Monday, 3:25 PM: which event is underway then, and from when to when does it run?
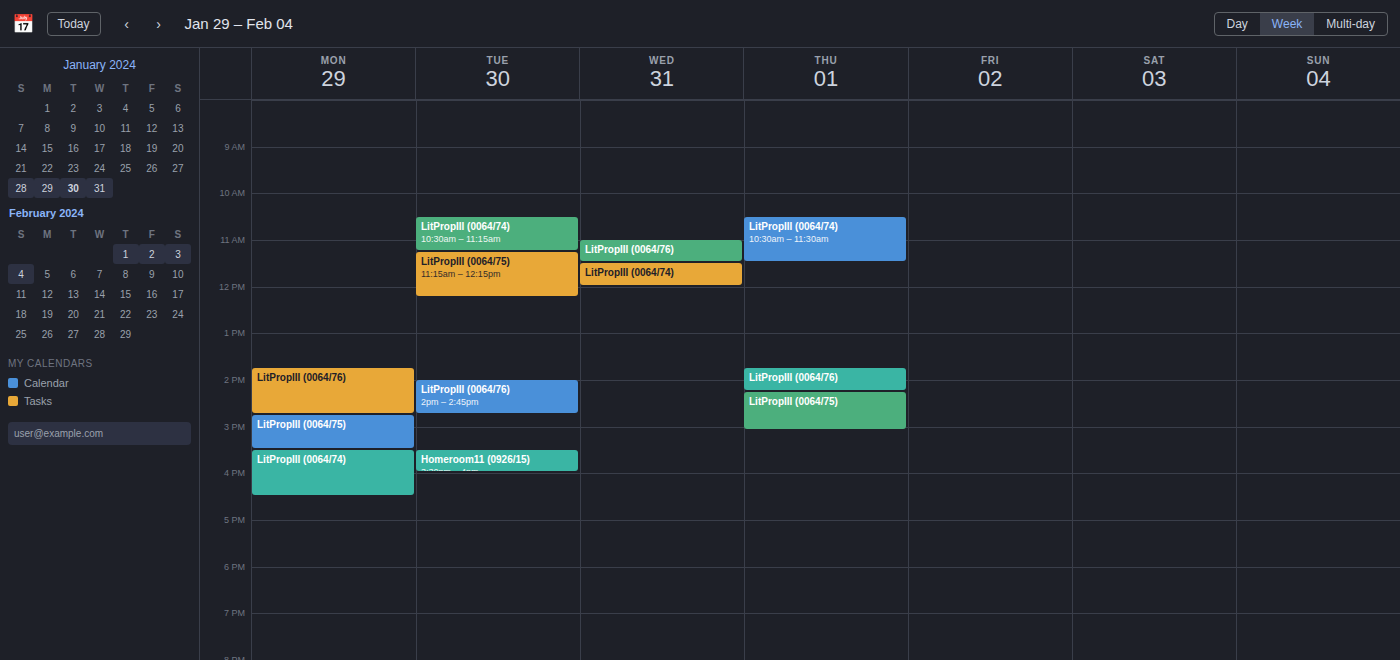
"LitPropIII (0064/75)", 2:45 PM to 3:30 PM